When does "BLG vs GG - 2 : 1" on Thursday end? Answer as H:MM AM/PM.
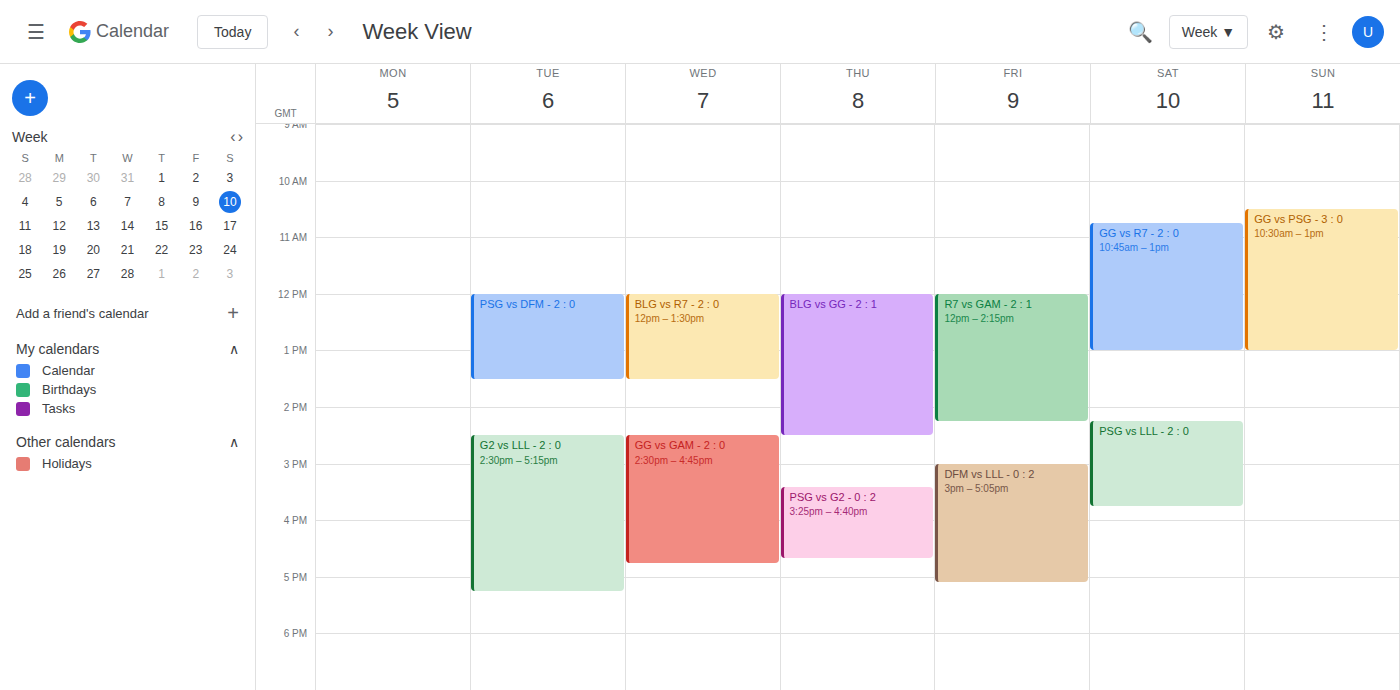
2:30 PM